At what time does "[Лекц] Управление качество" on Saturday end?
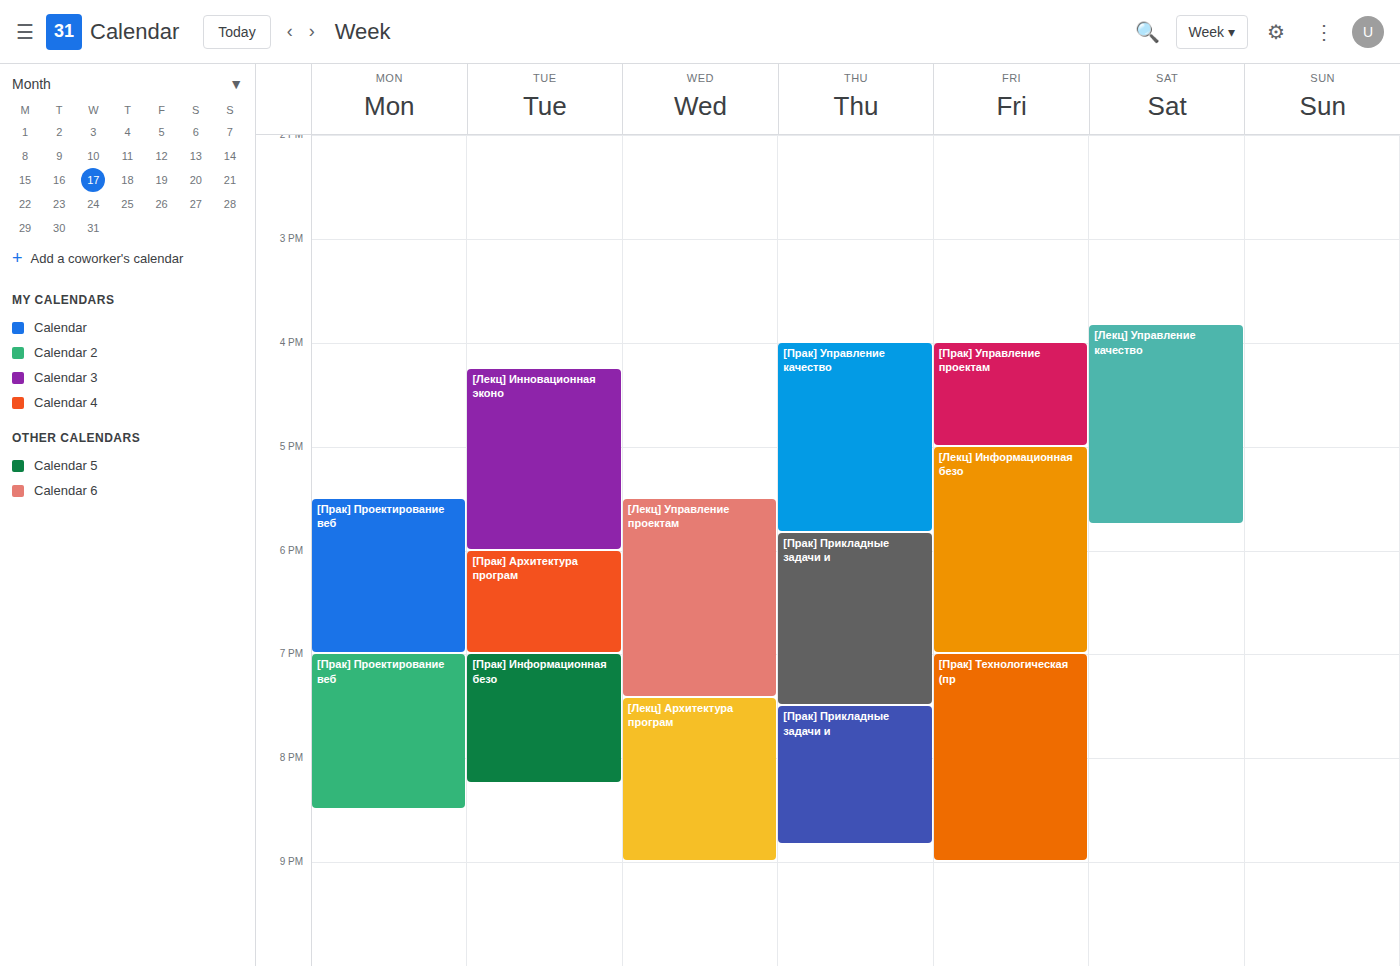
5:45 PM